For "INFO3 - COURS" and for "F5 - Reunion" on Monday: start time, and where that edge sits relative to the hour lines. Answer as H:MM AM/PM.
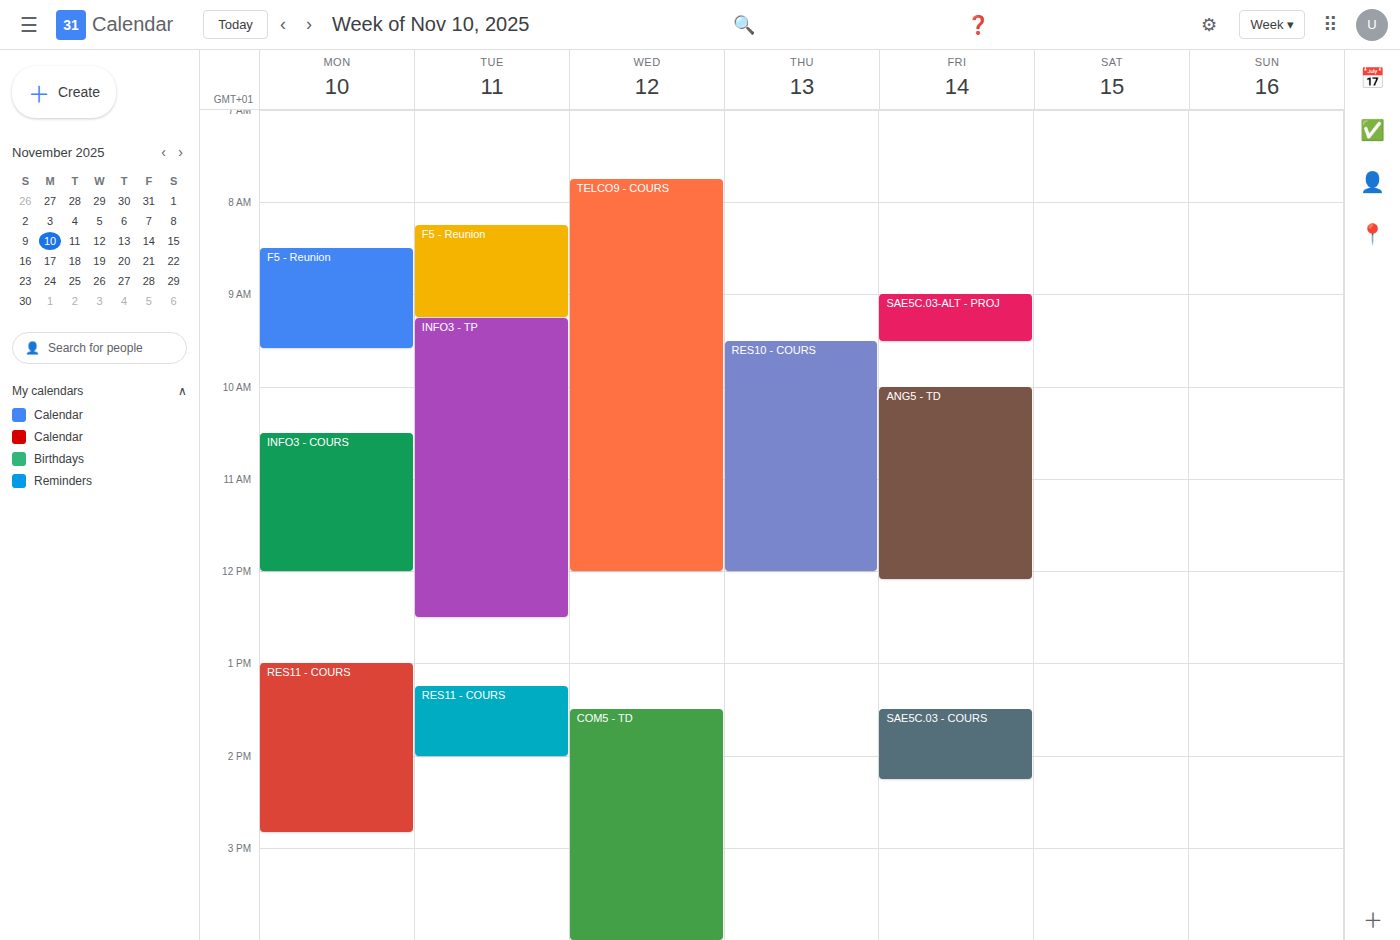
"INFO3 - COURS": 10:30 AM, halfway between the 10 AM and 11 AM lines. "F5 - Reunion": 8:30 AM, halfway between the 8 AM and 9 AM lines.